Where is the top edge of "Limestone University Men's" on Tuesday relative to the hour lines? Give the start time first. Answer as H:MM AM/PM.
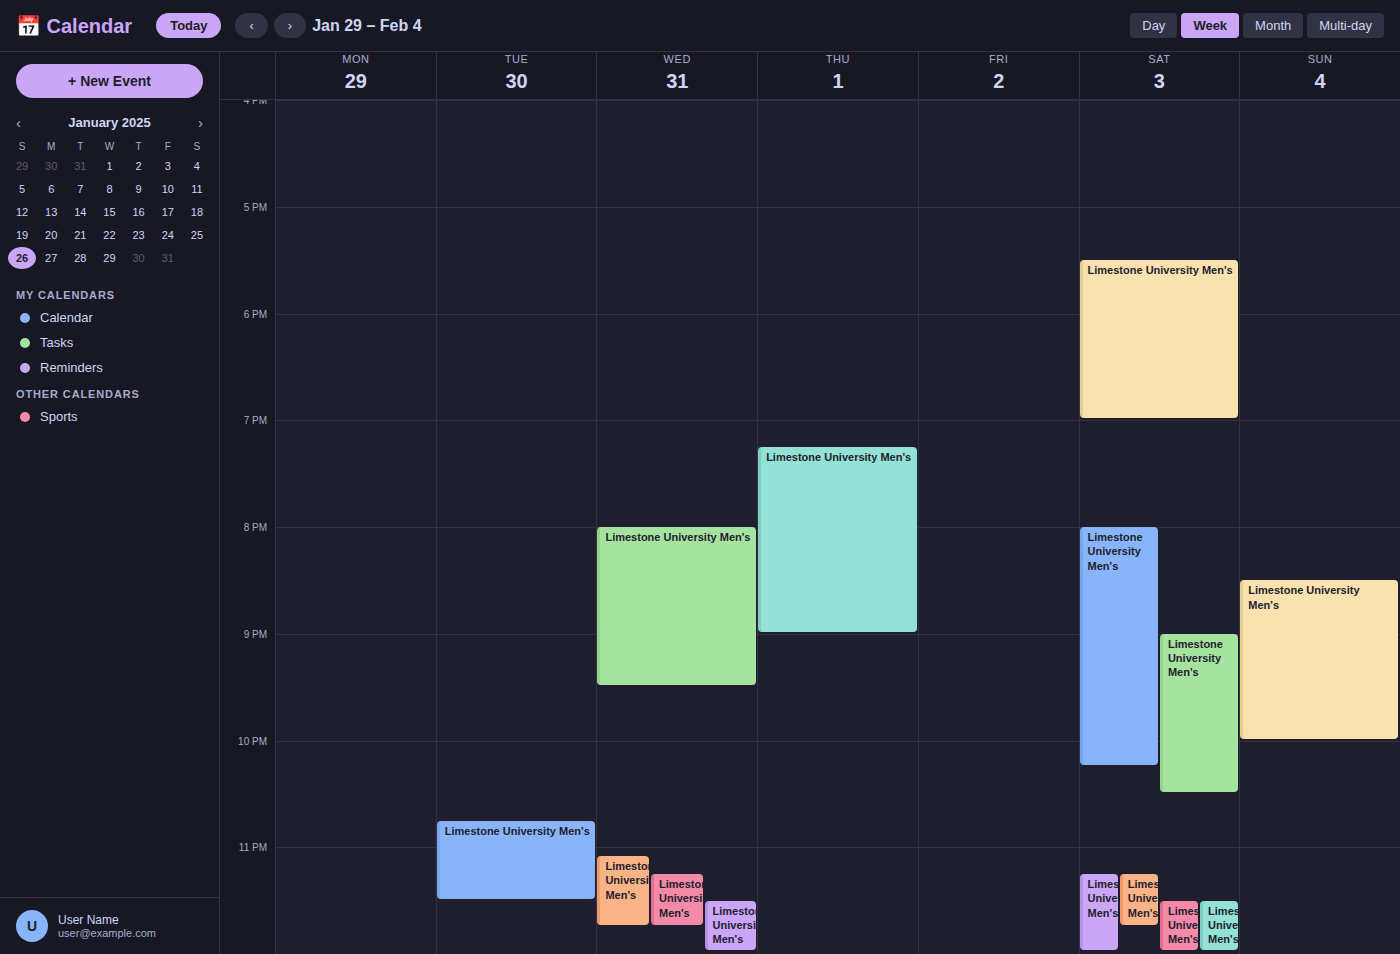
10:45 PM -- neither: three quarters of the way from the 10 PM line to the 11 PM line.